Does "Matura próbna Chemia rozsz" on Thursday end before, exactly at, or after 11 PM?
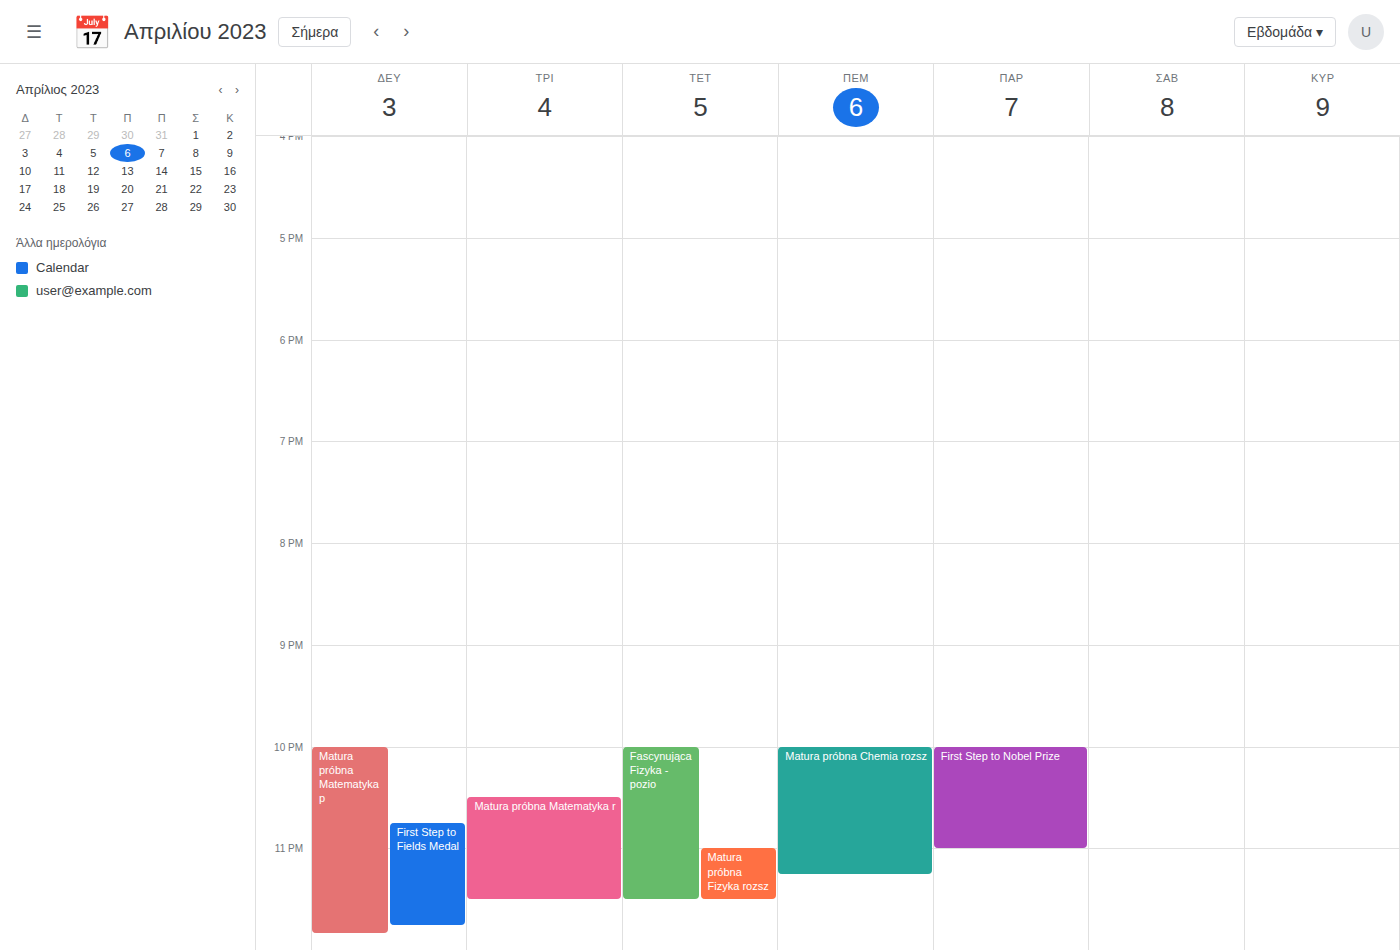
11:15 PM -- after 11 PM, 15 minutes below the 11 PM line.